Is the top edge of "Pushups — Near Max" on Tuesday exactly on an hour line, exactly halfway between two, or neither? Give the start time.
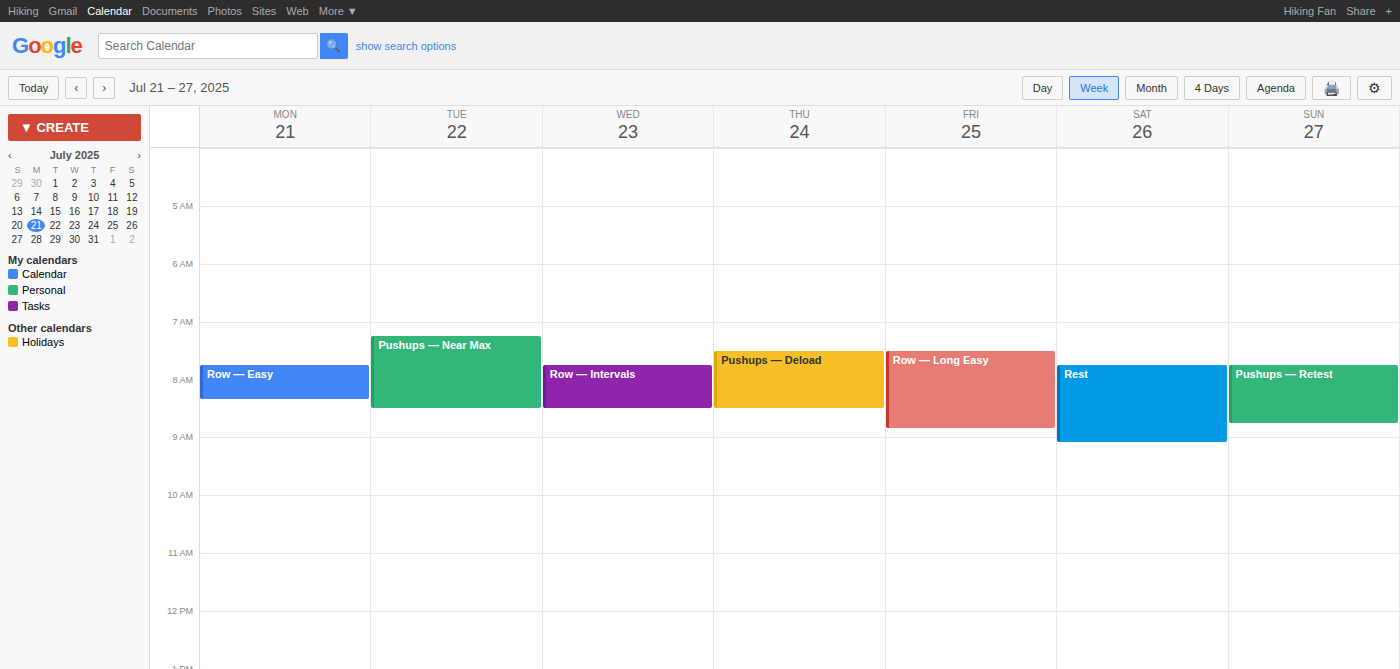
07:15 -- neither: a quarter of the way from the 07:00 line to the 08:00 line.